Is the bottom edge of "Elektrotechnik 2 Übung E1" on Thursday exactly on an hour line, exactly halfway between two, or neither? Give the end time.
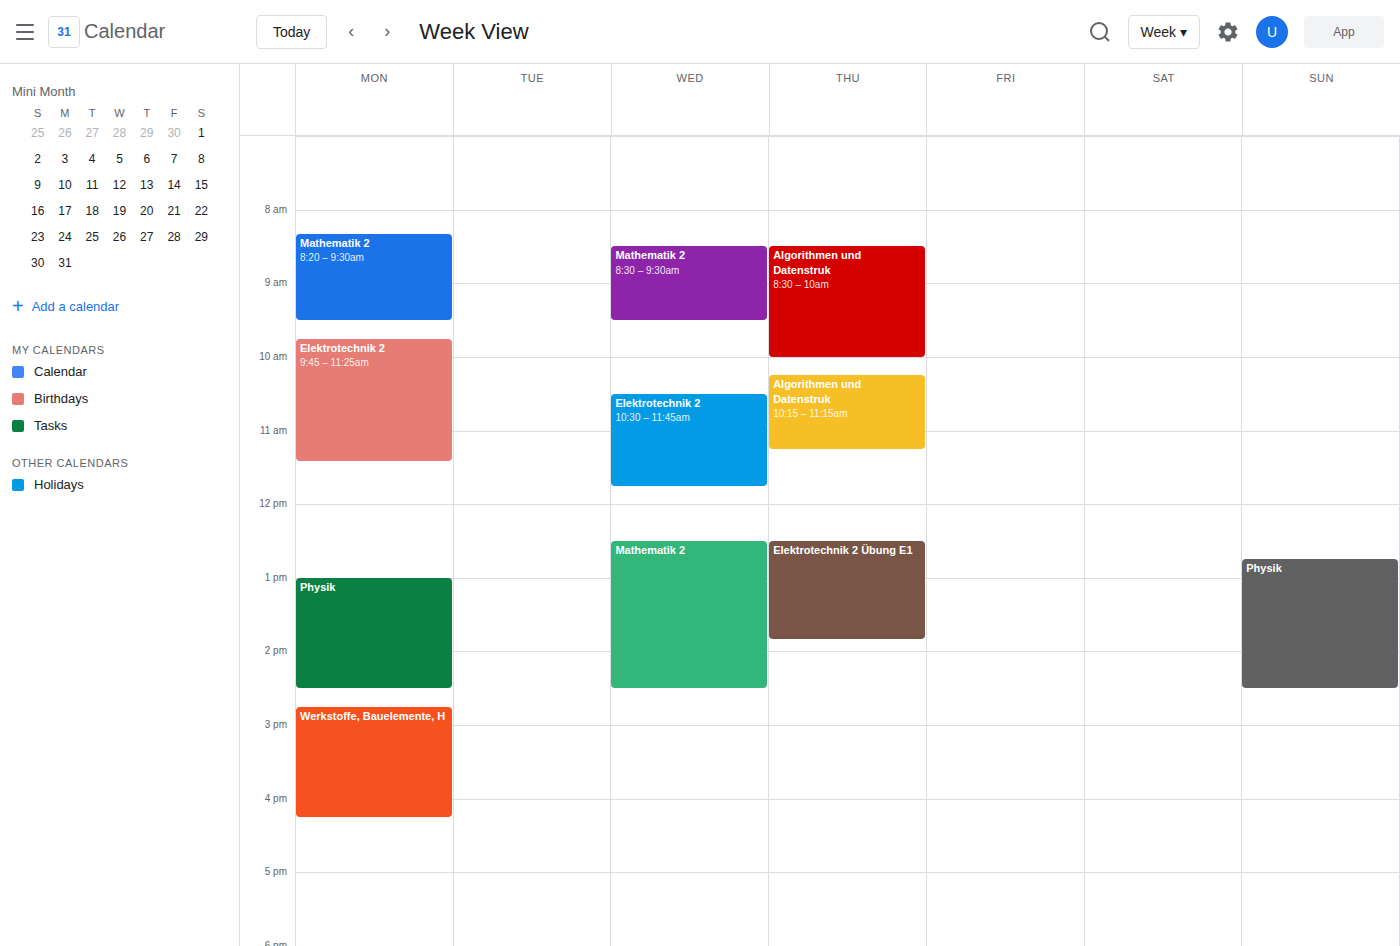
1:50 PM -- neither: 50 minutes below the 1 PM line and 10 minutes above the 2 PM line.